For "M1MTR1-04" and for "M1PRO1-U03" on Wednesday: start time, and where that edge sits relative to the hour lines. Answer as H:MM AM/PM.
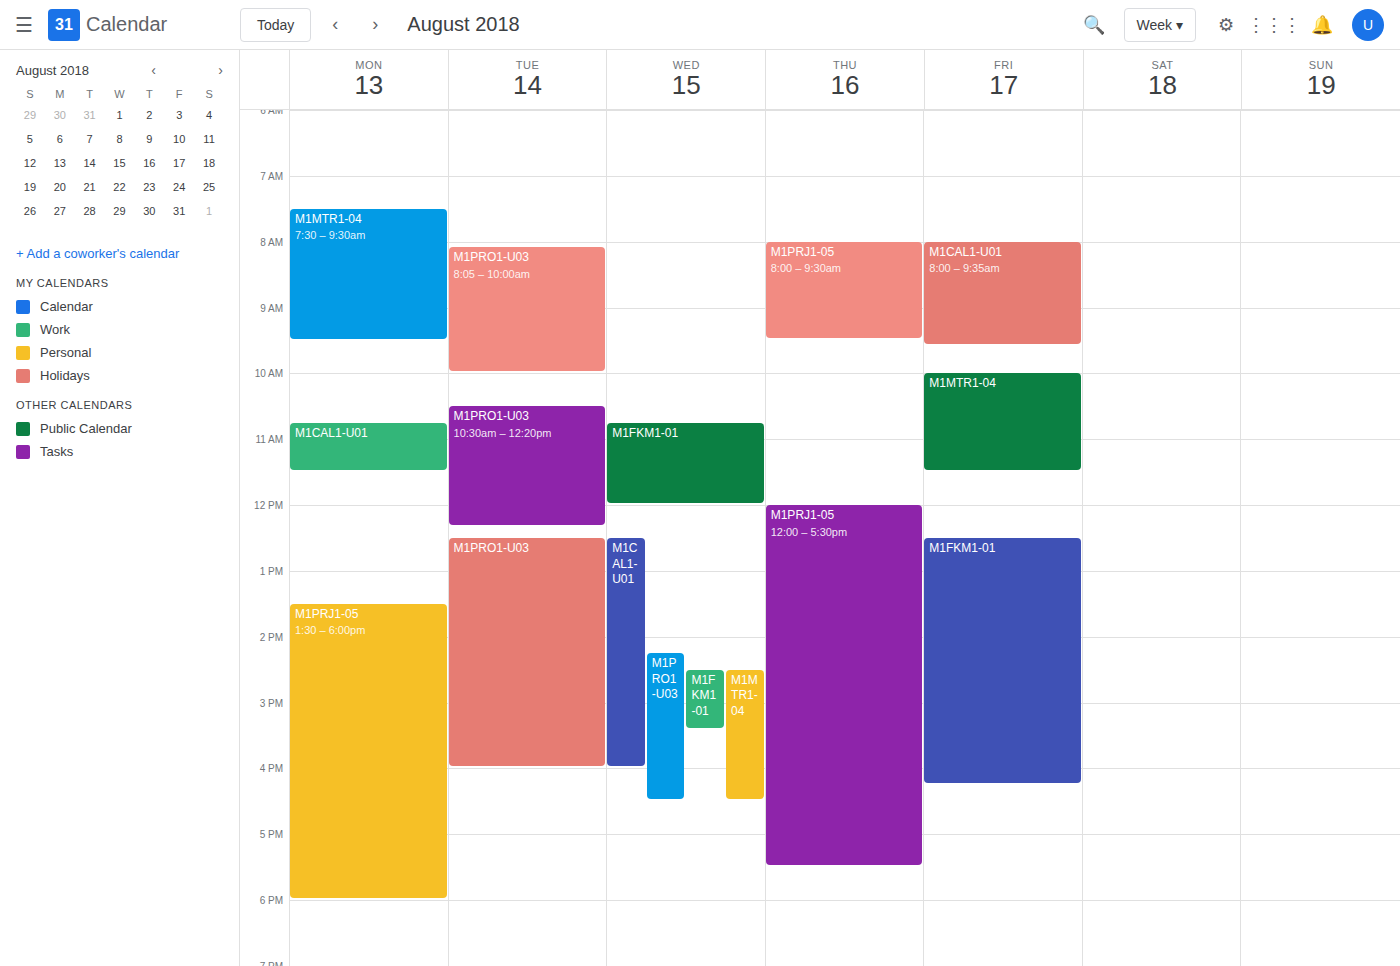
"M1MTR1-04": 2:30 PM, halfway between the 2 PM and 3 PM lines. "M1PRO1-U03": 2:15 PM, neither: a quarter of the way from the 2 PM line to the 3 PM line.